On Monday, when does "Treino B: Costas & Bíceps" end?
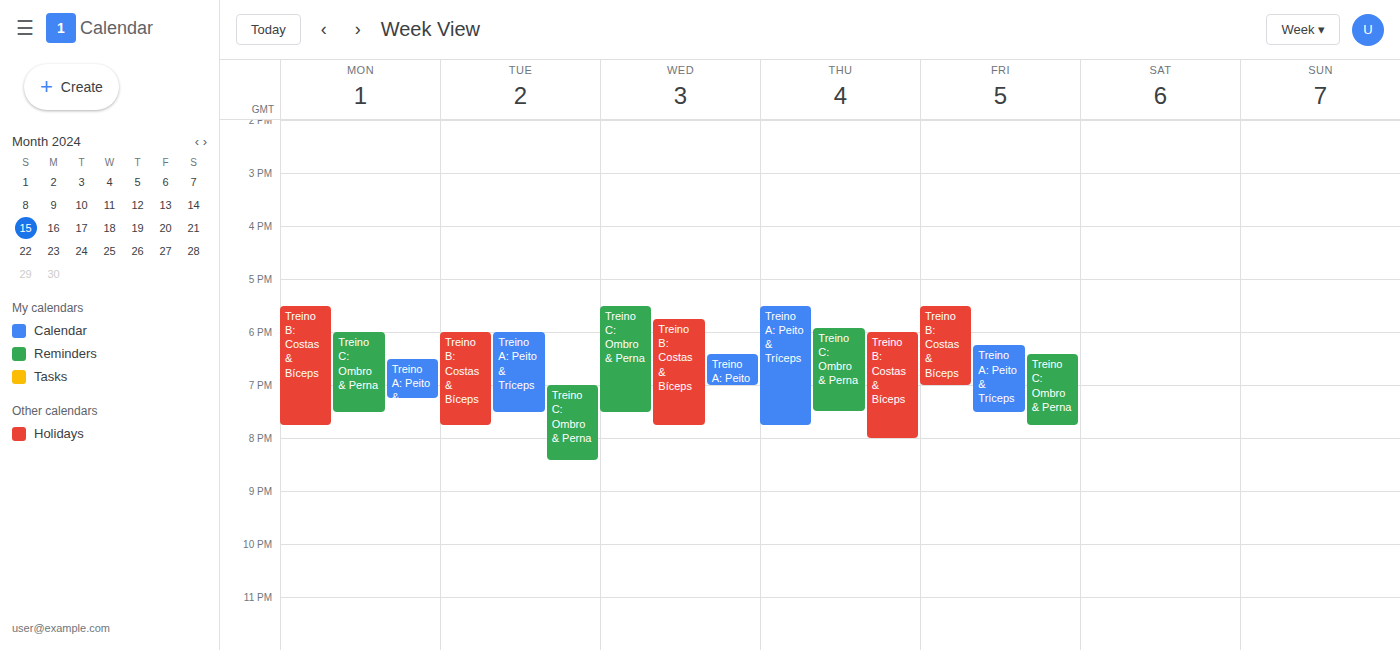
7:45 PM